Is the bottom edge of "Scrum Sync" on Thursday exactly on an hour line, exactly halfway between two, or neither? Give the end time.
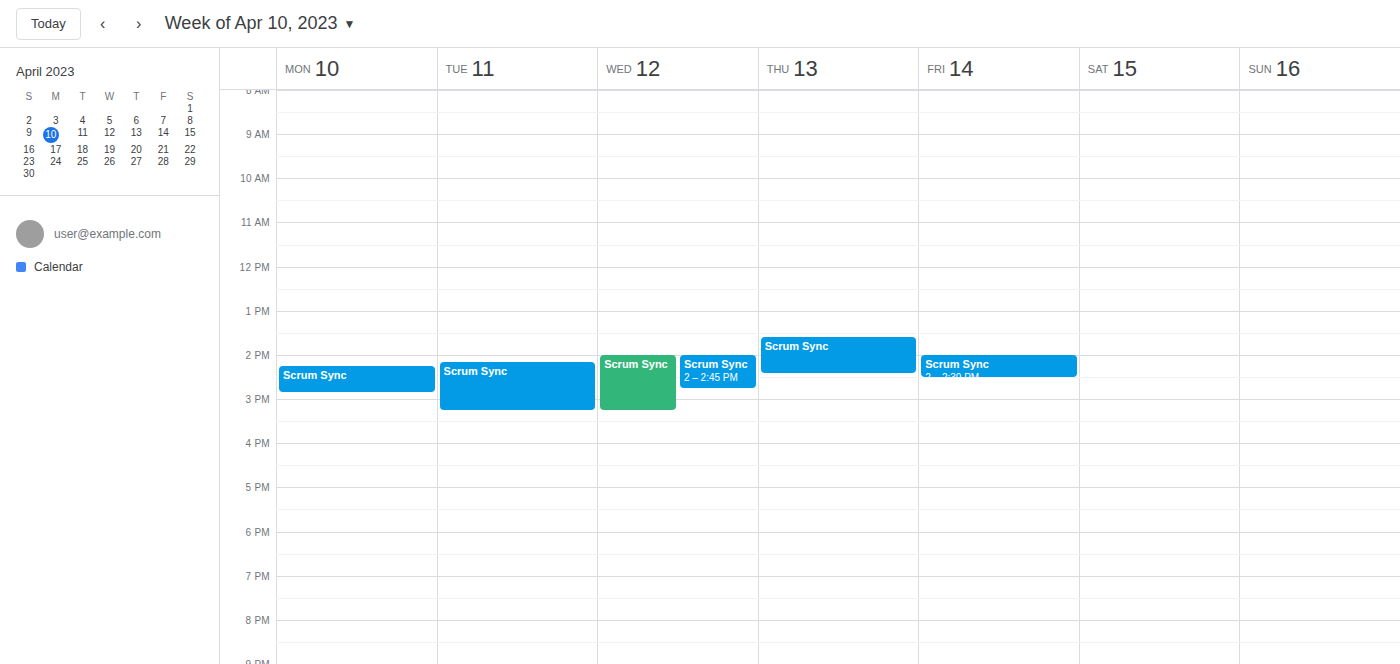
2:25 PM -- neither: 25 minutes below the 2 PM line and 35 minutes above the 3 PM line.